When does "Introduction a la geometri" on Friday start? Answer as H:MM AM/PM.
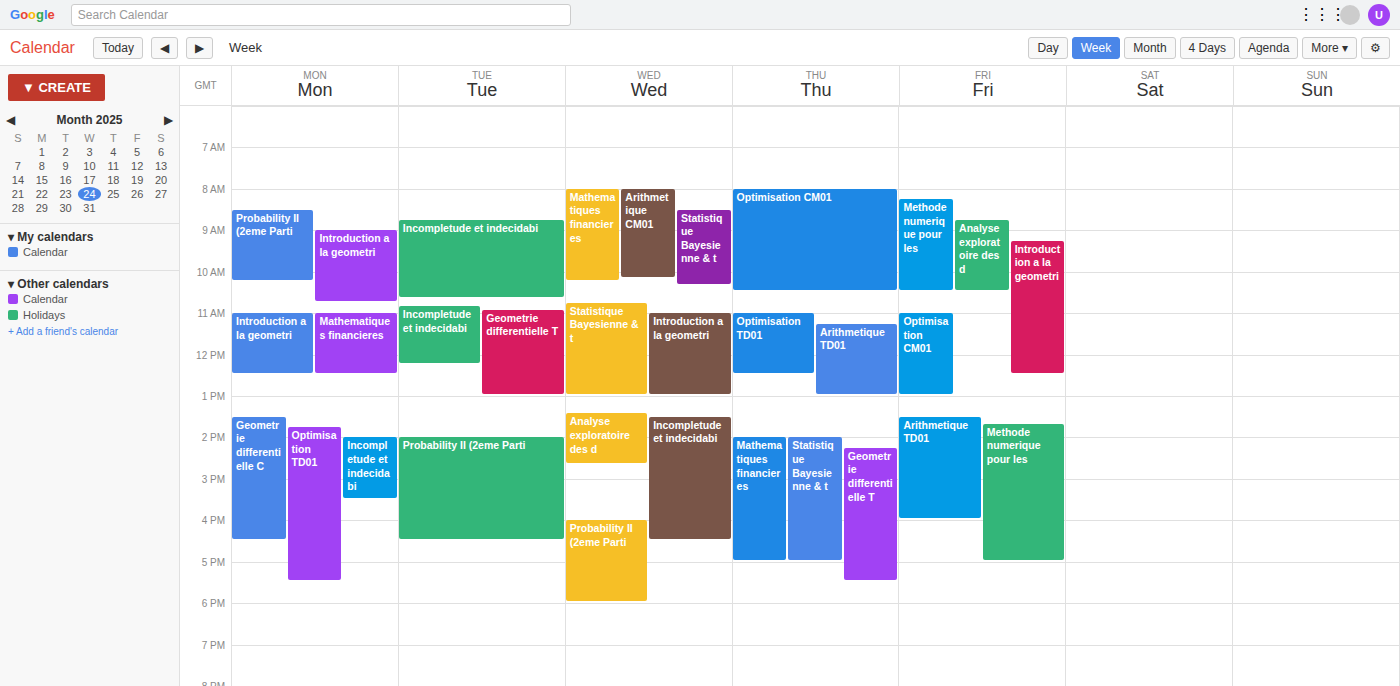
9:15 AM